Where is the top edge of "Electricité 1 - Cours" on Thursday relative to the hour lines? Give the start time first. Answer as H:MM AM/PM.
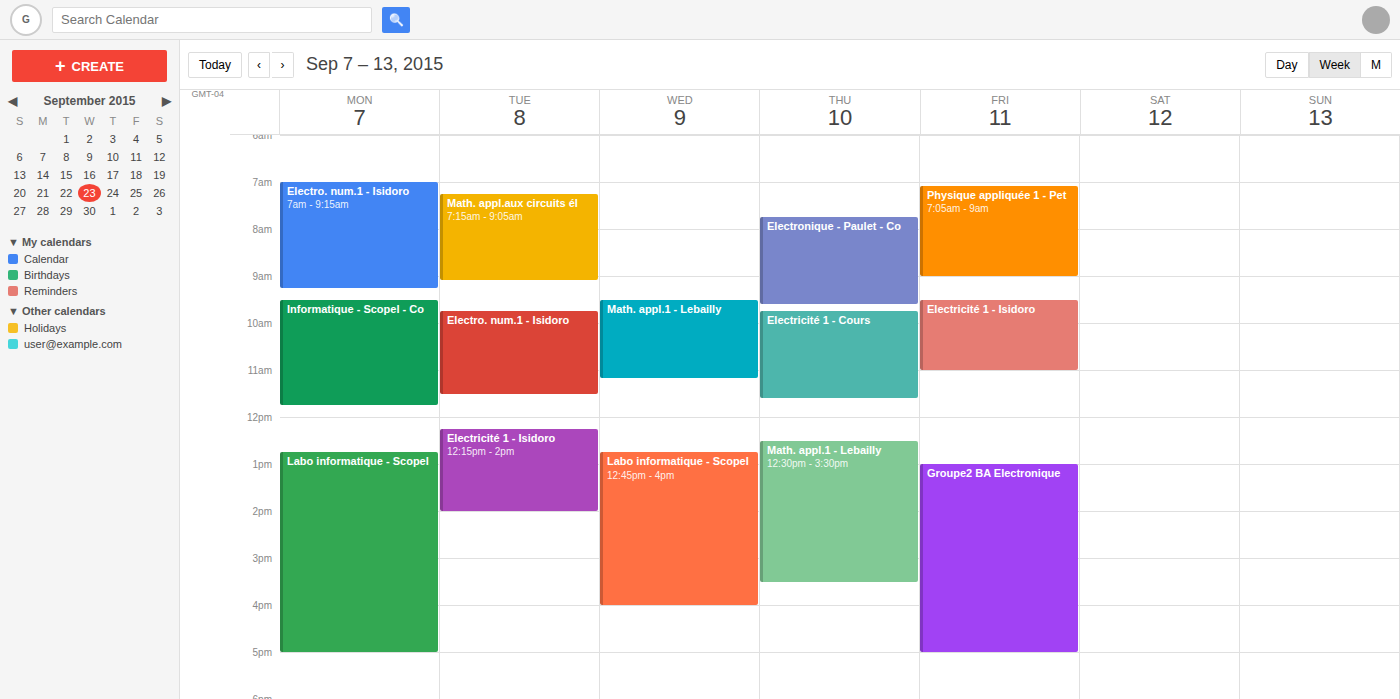
9:45 AM -- neither: three quarters of the way from the 9 AM line to the 10 AM line.